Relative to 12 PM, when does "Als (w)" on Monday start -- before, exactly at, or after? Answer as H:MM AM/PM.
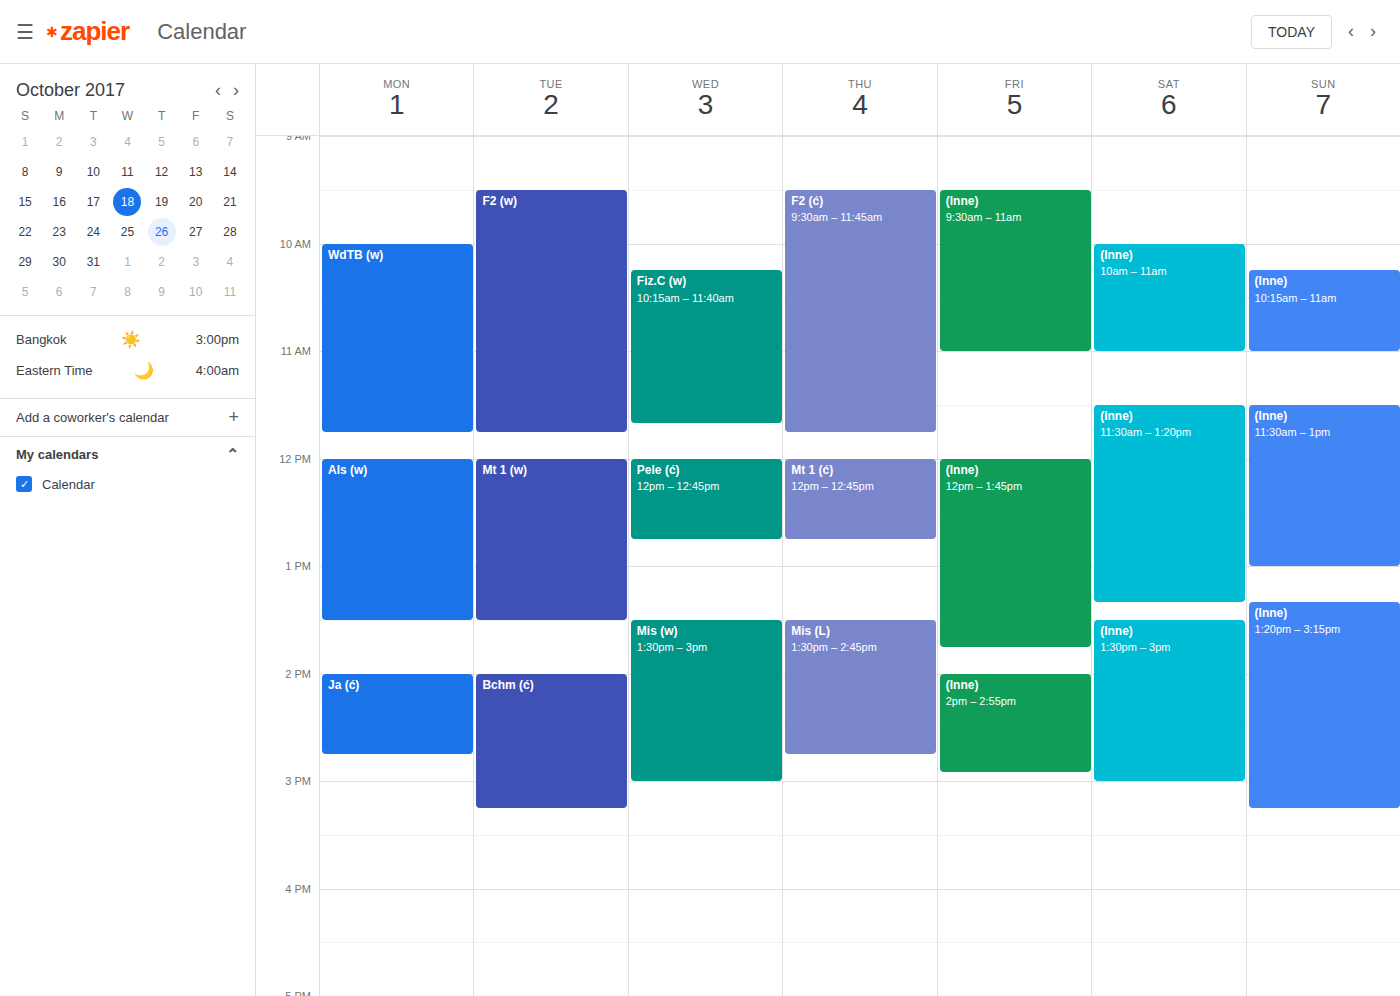
12:00 PM -- exactly at 12 PM, on the 12 PM line.